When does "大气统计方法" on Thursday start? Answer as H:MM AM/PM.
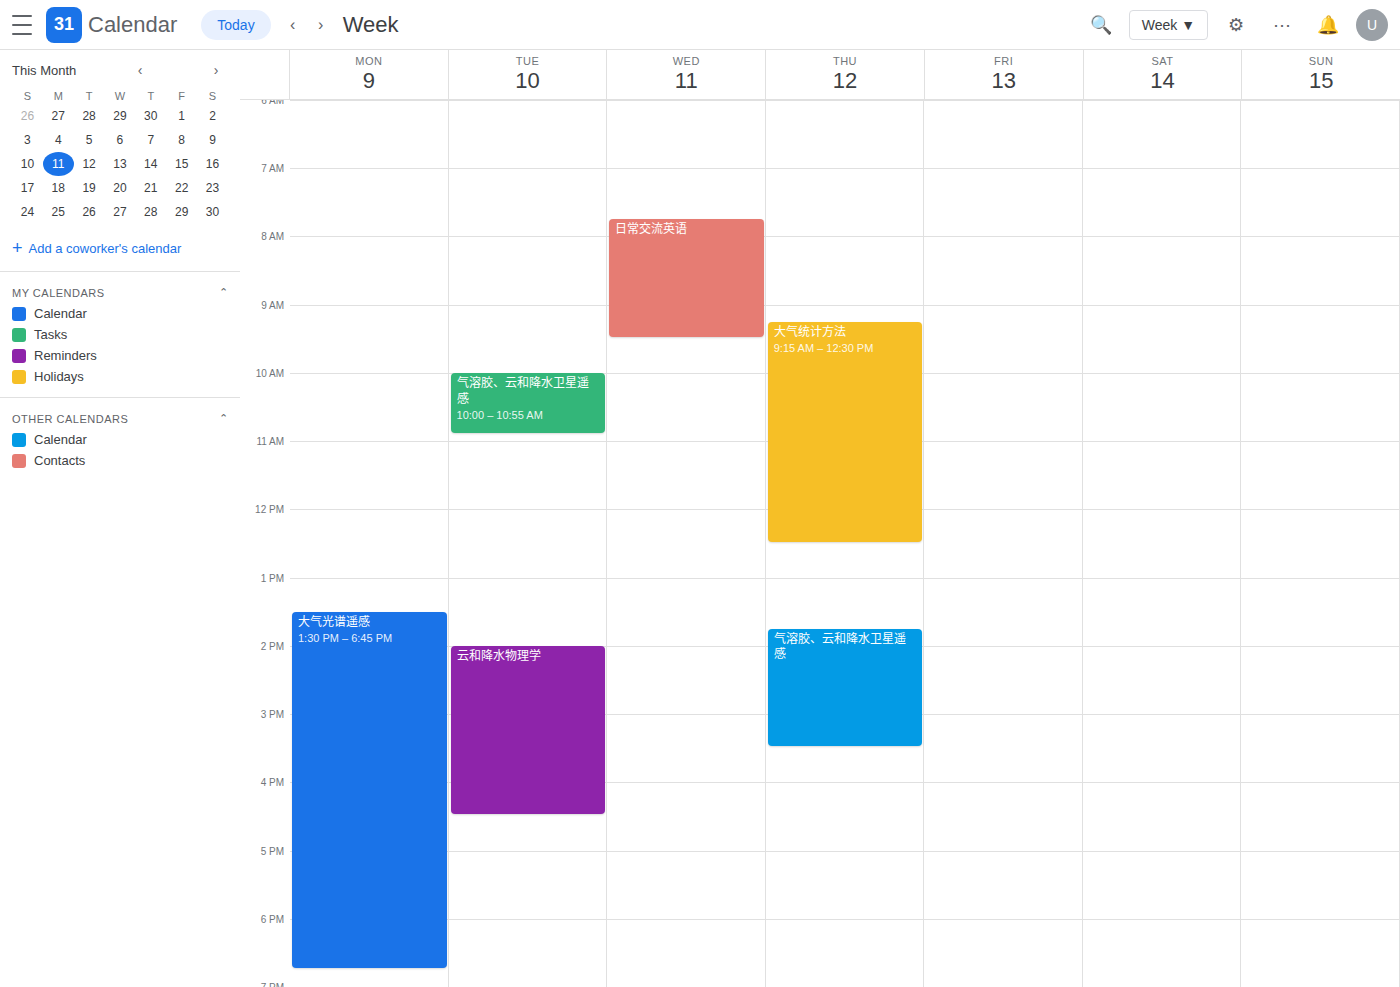
9:15 AM